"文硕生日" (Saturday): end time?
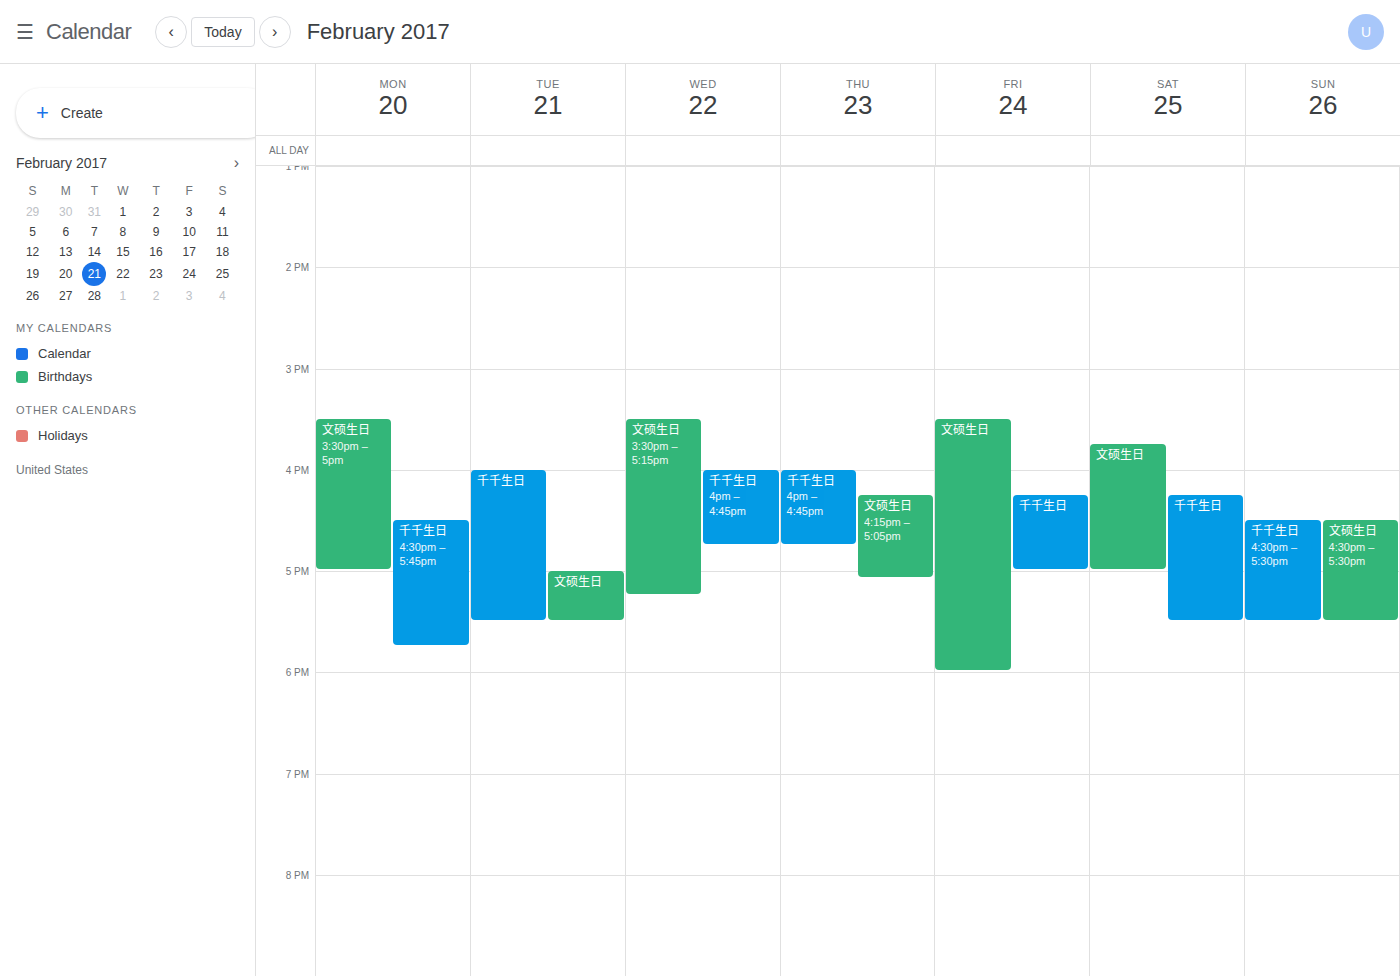
5:00 PM